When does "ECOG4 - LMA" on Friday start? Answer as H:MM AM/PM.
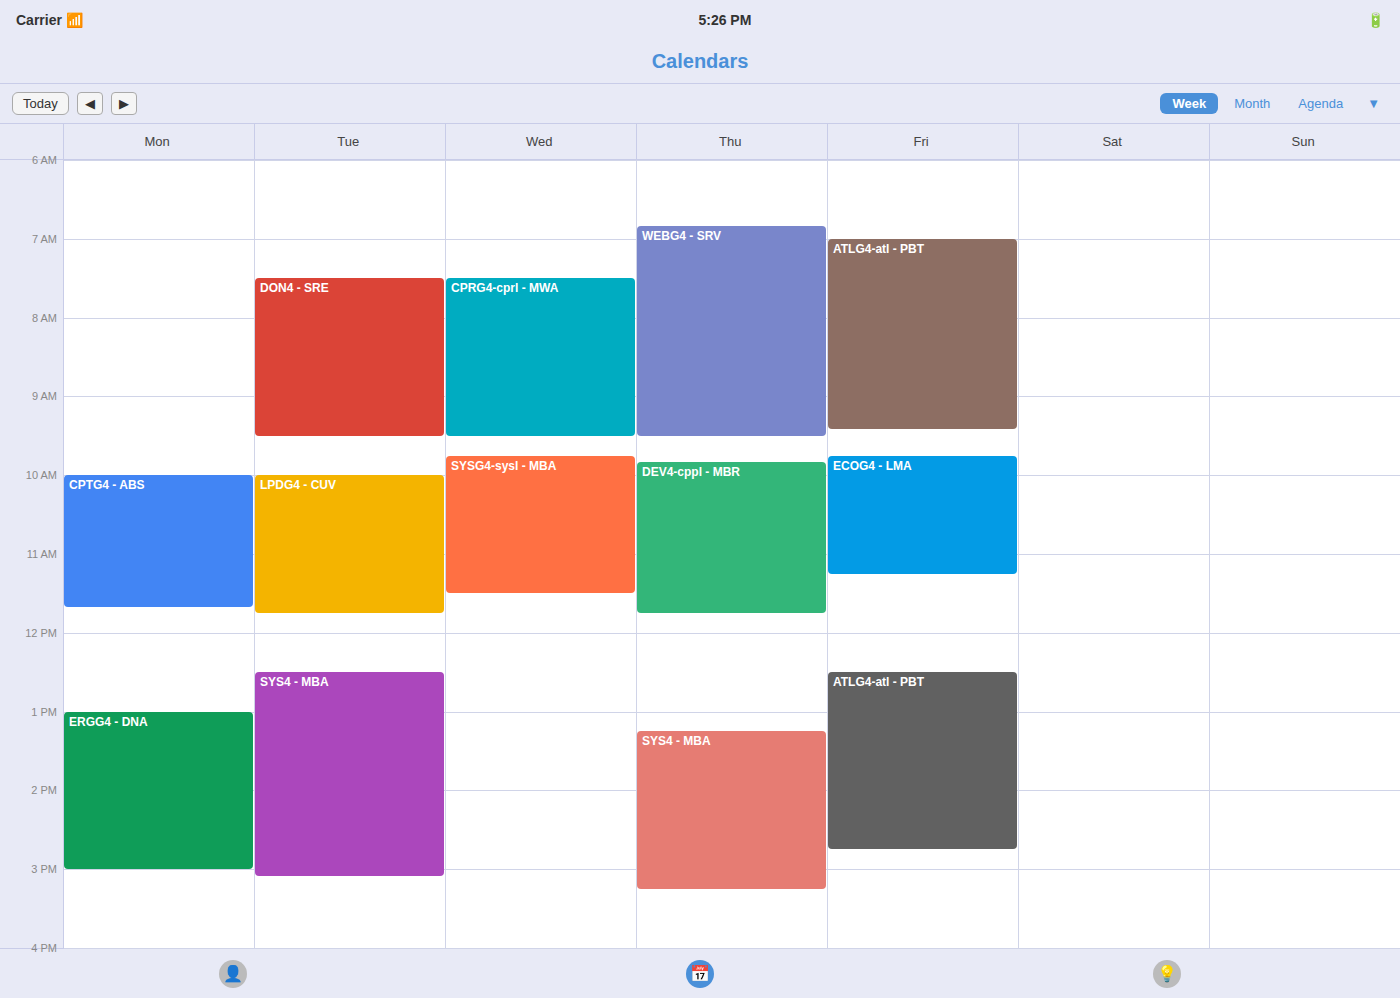
9:45 AM